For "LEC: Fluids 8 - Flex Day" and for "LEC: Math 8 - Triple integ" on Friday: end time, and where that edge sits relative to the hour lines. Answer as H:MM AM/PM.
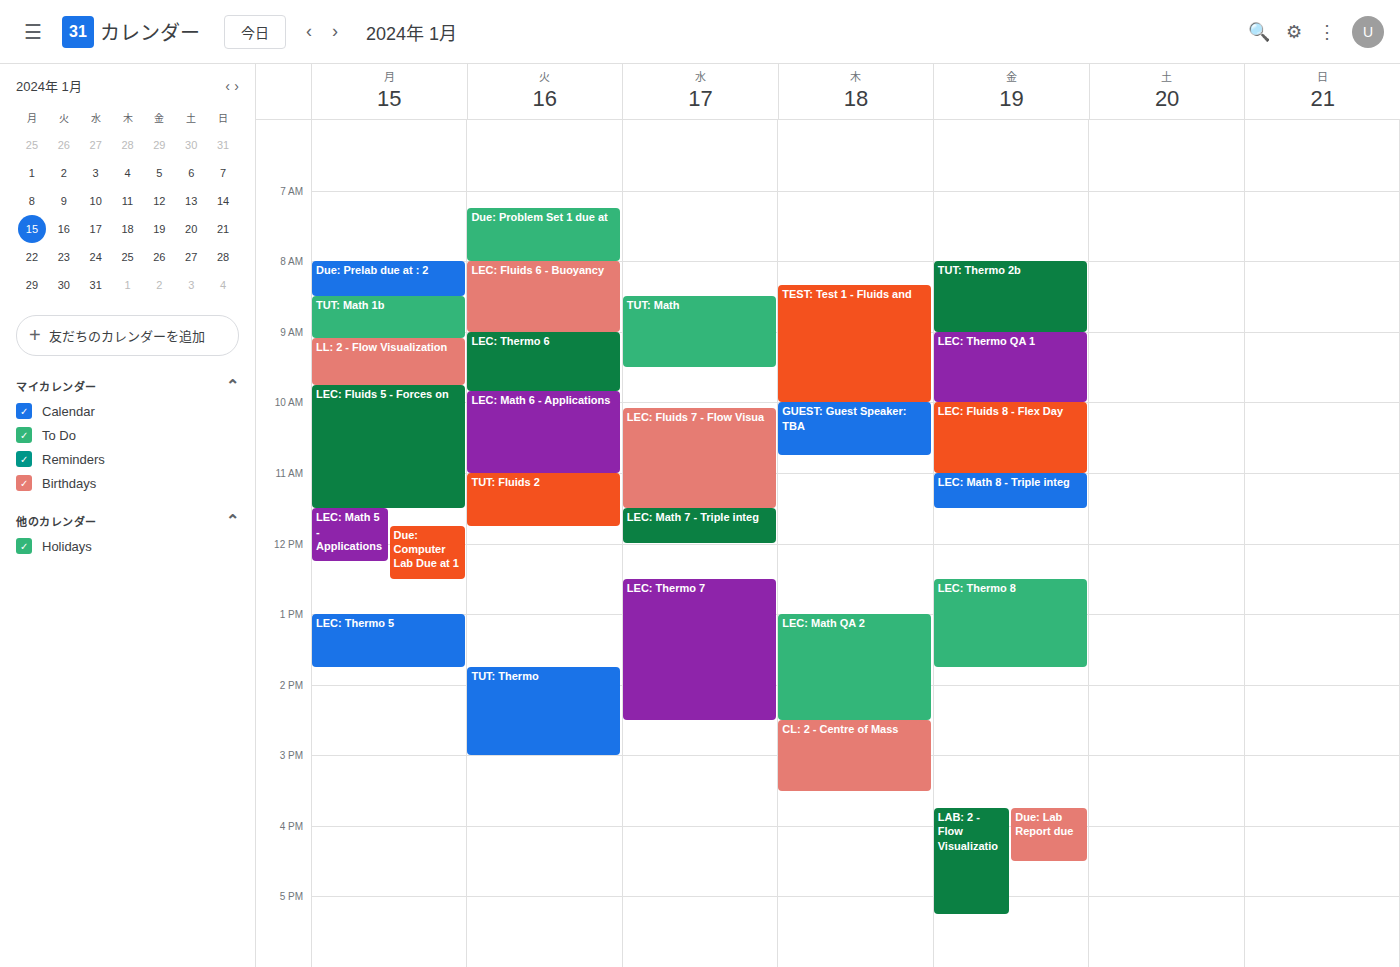
"LEC: Fluids 8 - Flex Day": 11:00 AM, exactly on the 11 AM line. "LEC: Math 8 - Triple integ": 11:30 AM, halfway between the 11 AM and 12 PM lines.